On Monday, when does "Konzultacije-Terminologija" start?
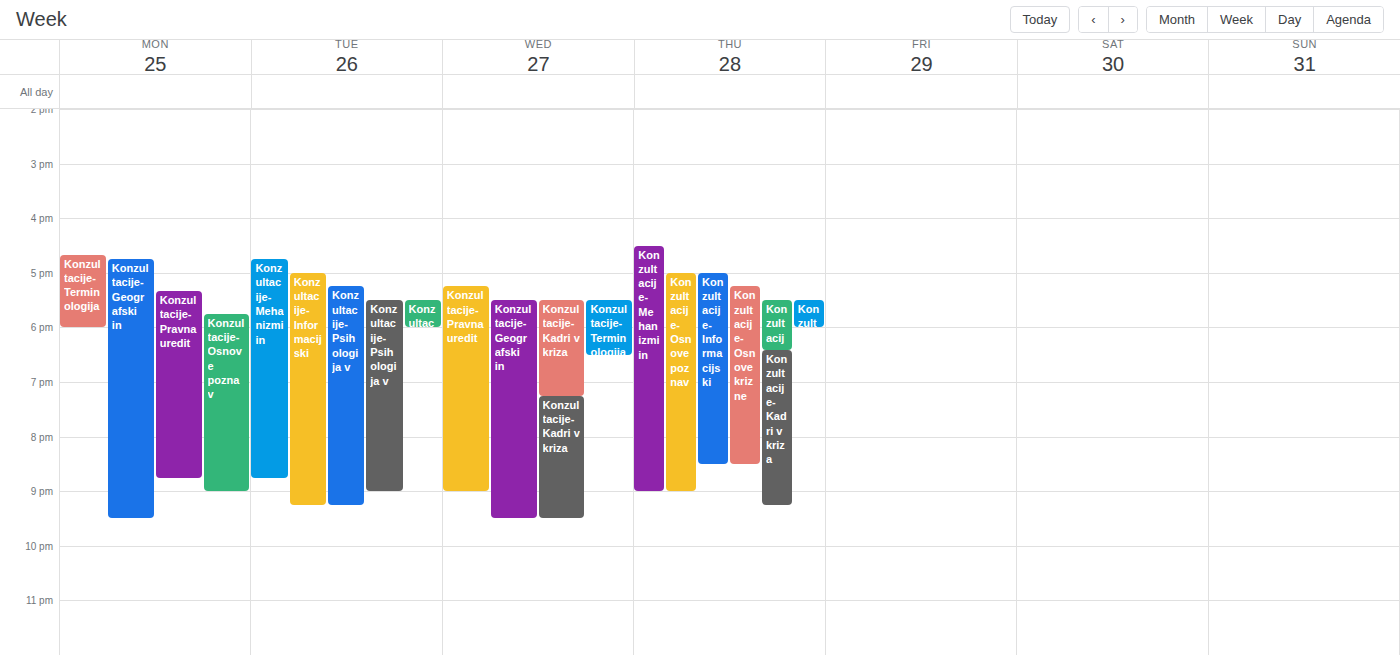
4:40 PM